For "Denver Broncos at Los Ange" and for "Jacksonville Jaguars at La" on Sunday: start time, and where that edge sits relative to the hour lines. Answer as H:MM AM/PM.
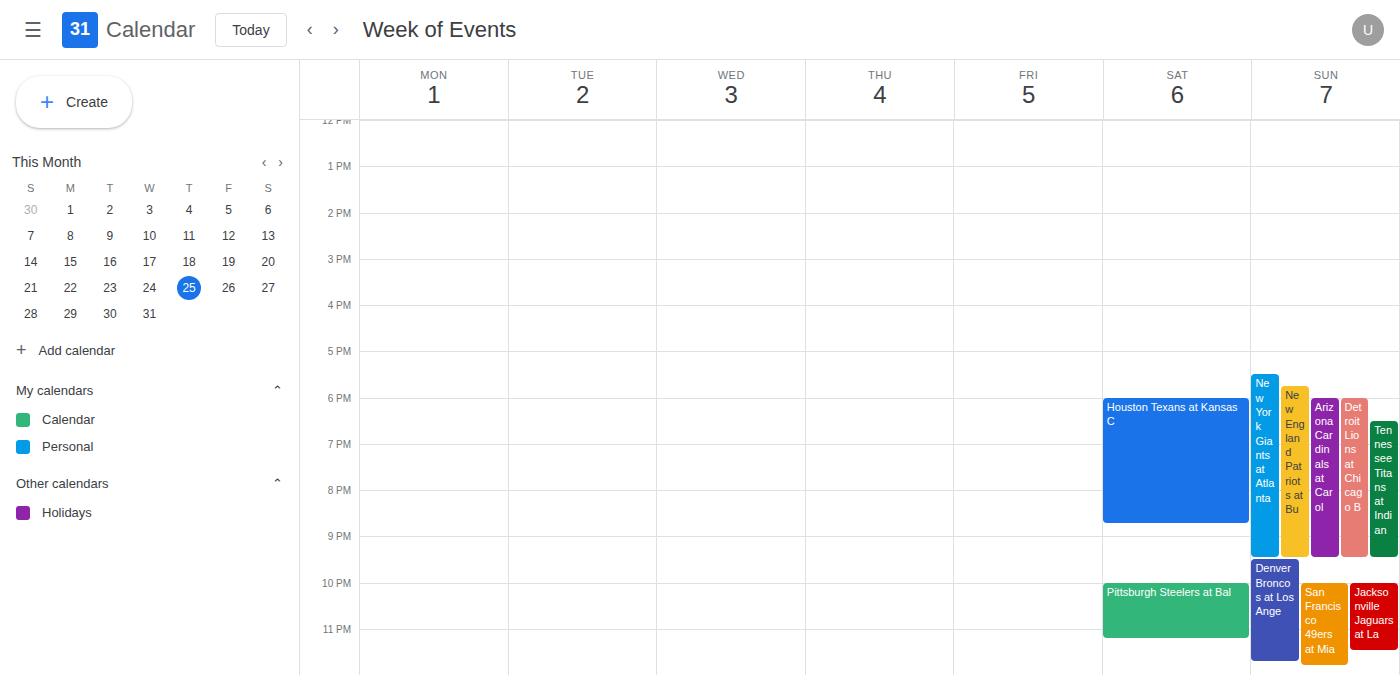
"Denver Broncos at Los Ange": 9:30 PM, halfway between the 9 PM and 10 PM lines. "Jacksonville Jaguars at La": 10:00 PM, exactly on the 10 PM line.